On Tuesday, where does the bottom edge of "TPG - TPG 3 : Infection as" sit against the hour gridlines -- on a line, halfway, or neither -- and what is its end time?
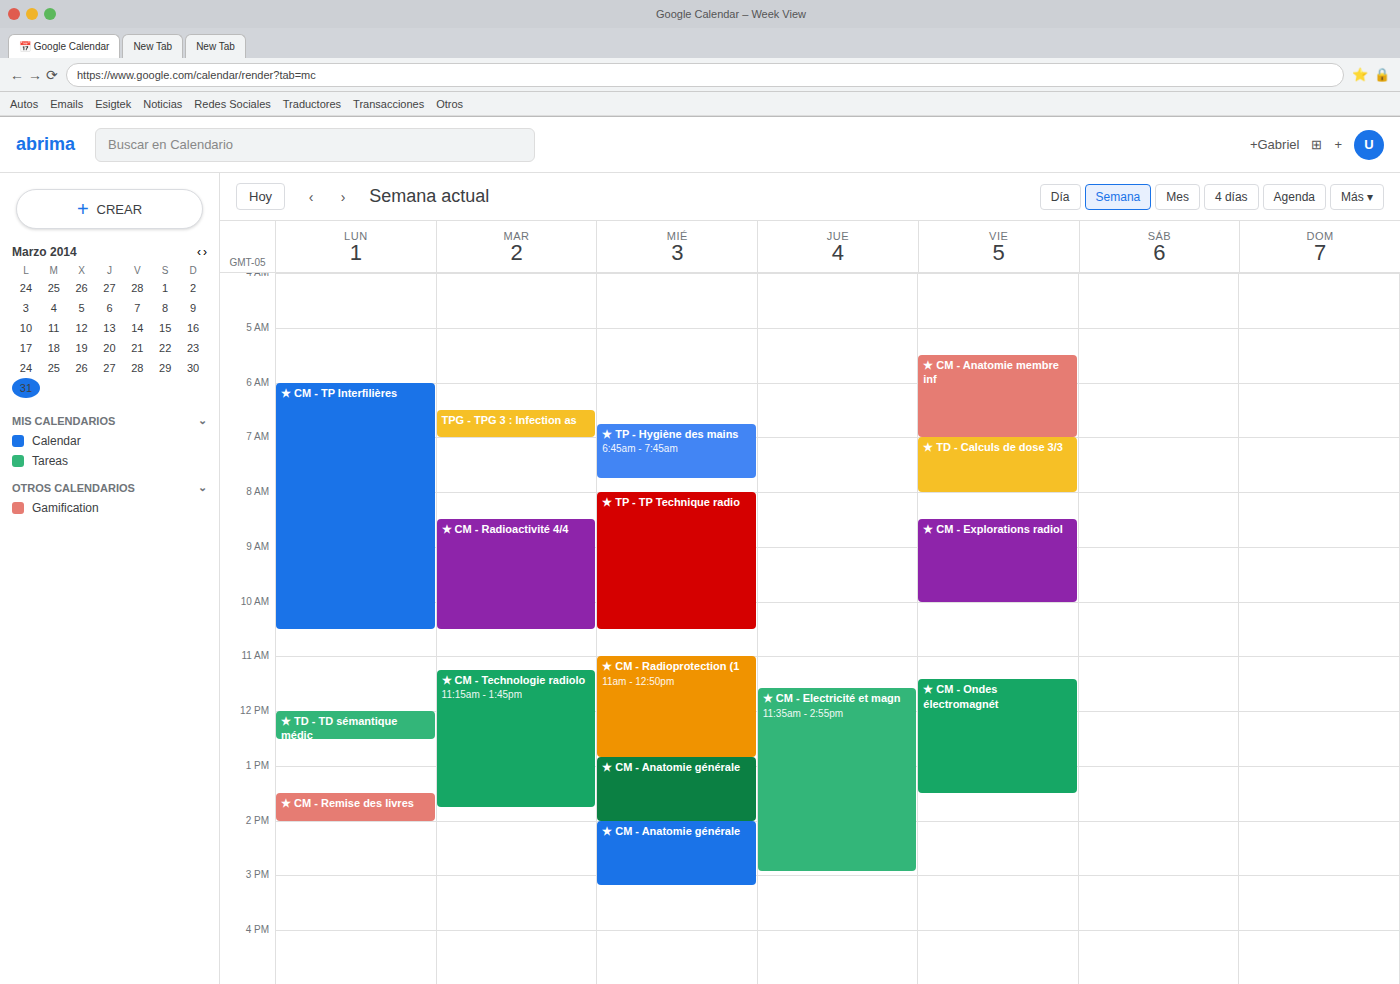
7:00 AM -- exactly on the 7 AM line.